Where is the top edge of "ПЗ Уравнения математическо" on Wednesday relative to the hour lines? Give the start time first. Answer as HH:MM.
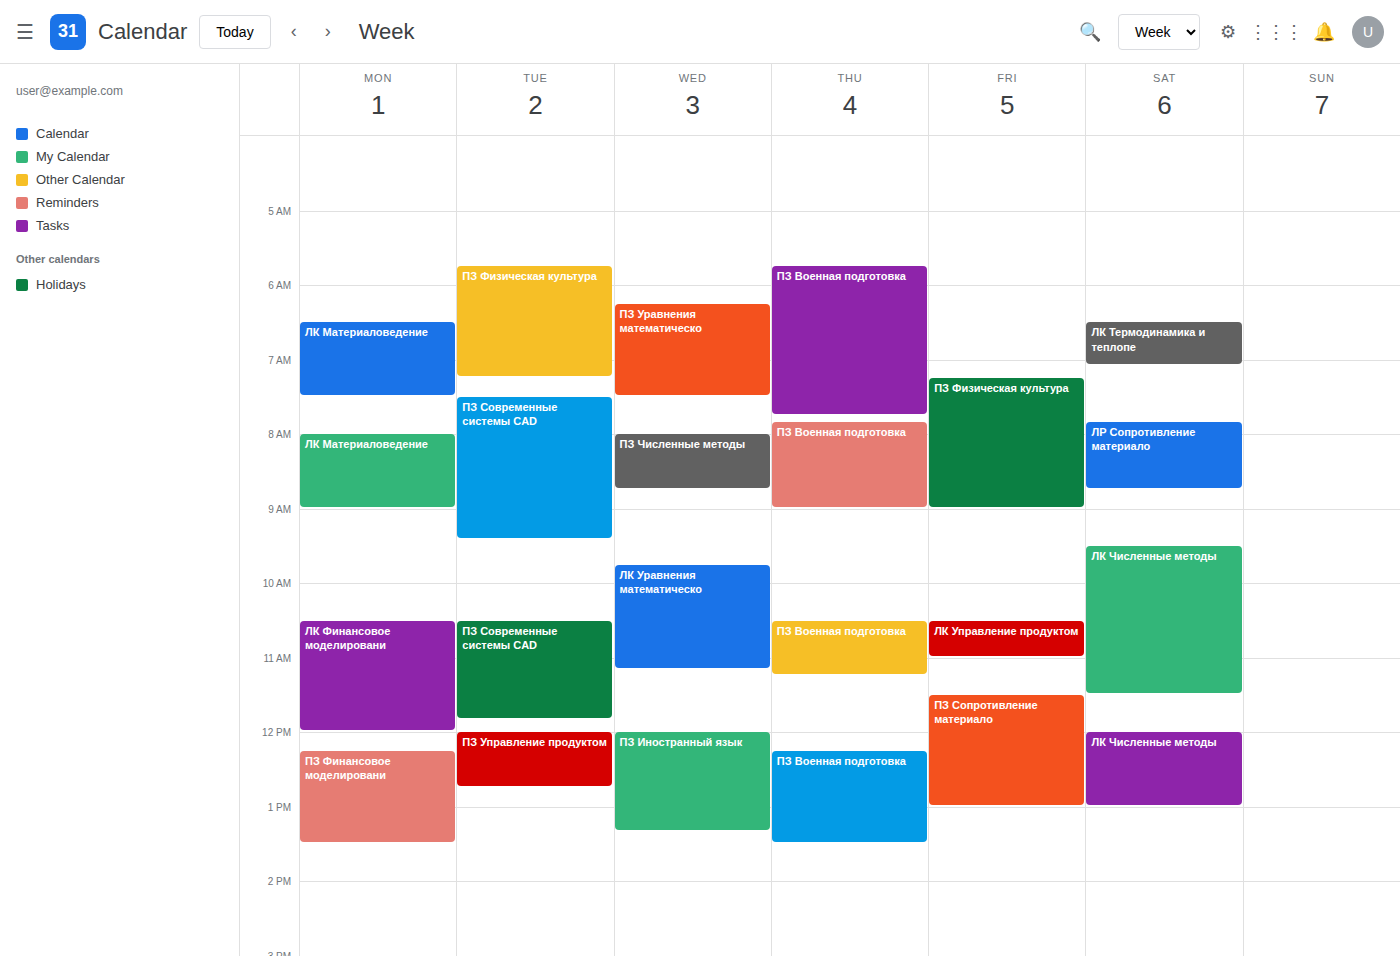
06:15 -- neither: a quarter of the way from the 06:00 line to the 07:00 line.